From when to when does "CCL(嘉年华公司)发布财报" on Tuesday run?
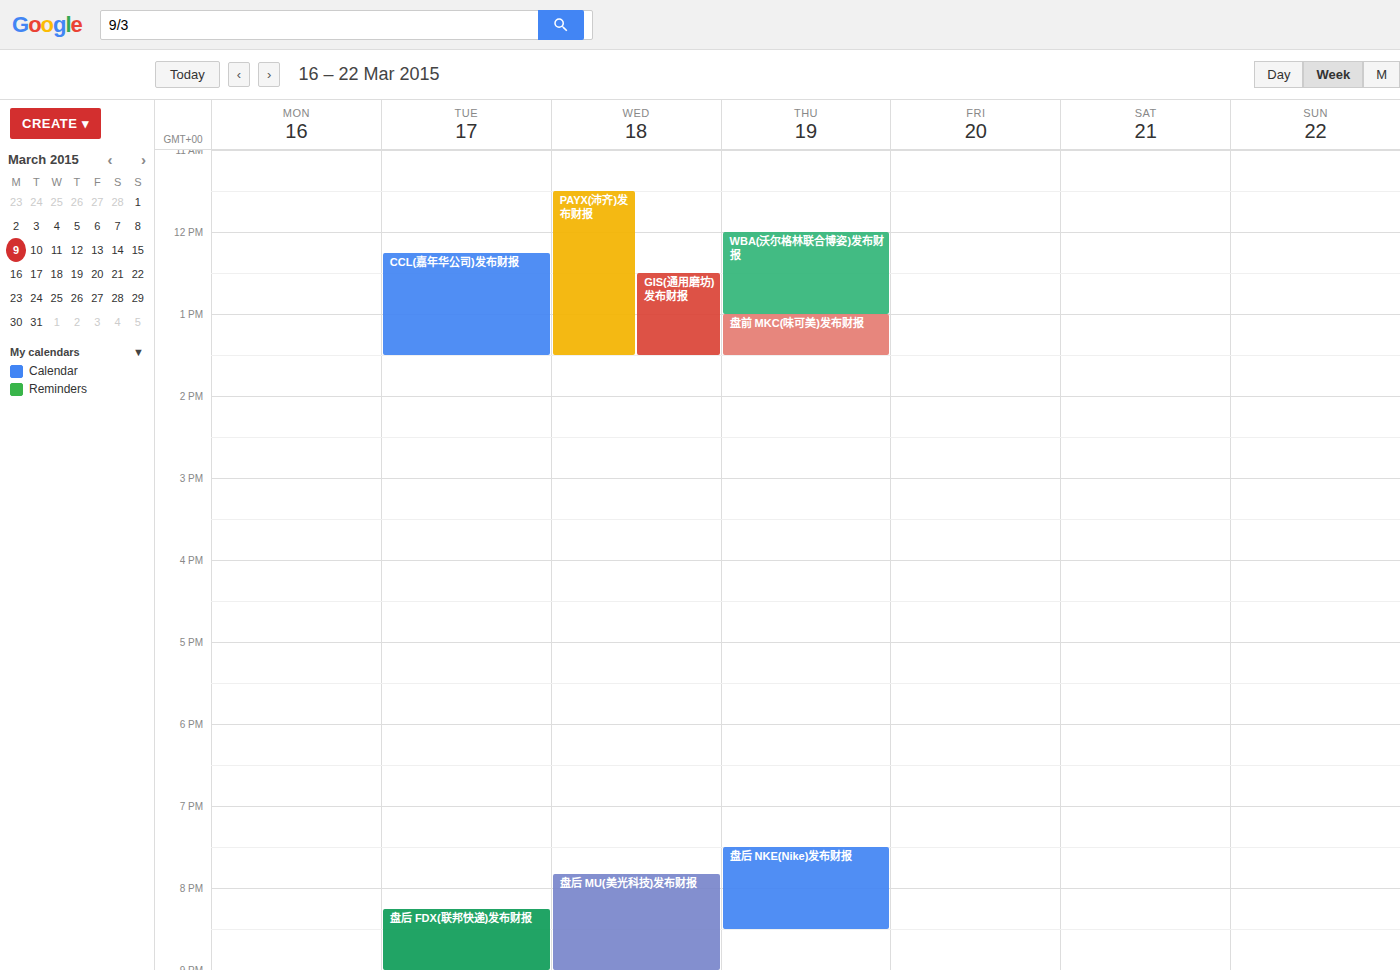
12:15 PM to 1:30 PM